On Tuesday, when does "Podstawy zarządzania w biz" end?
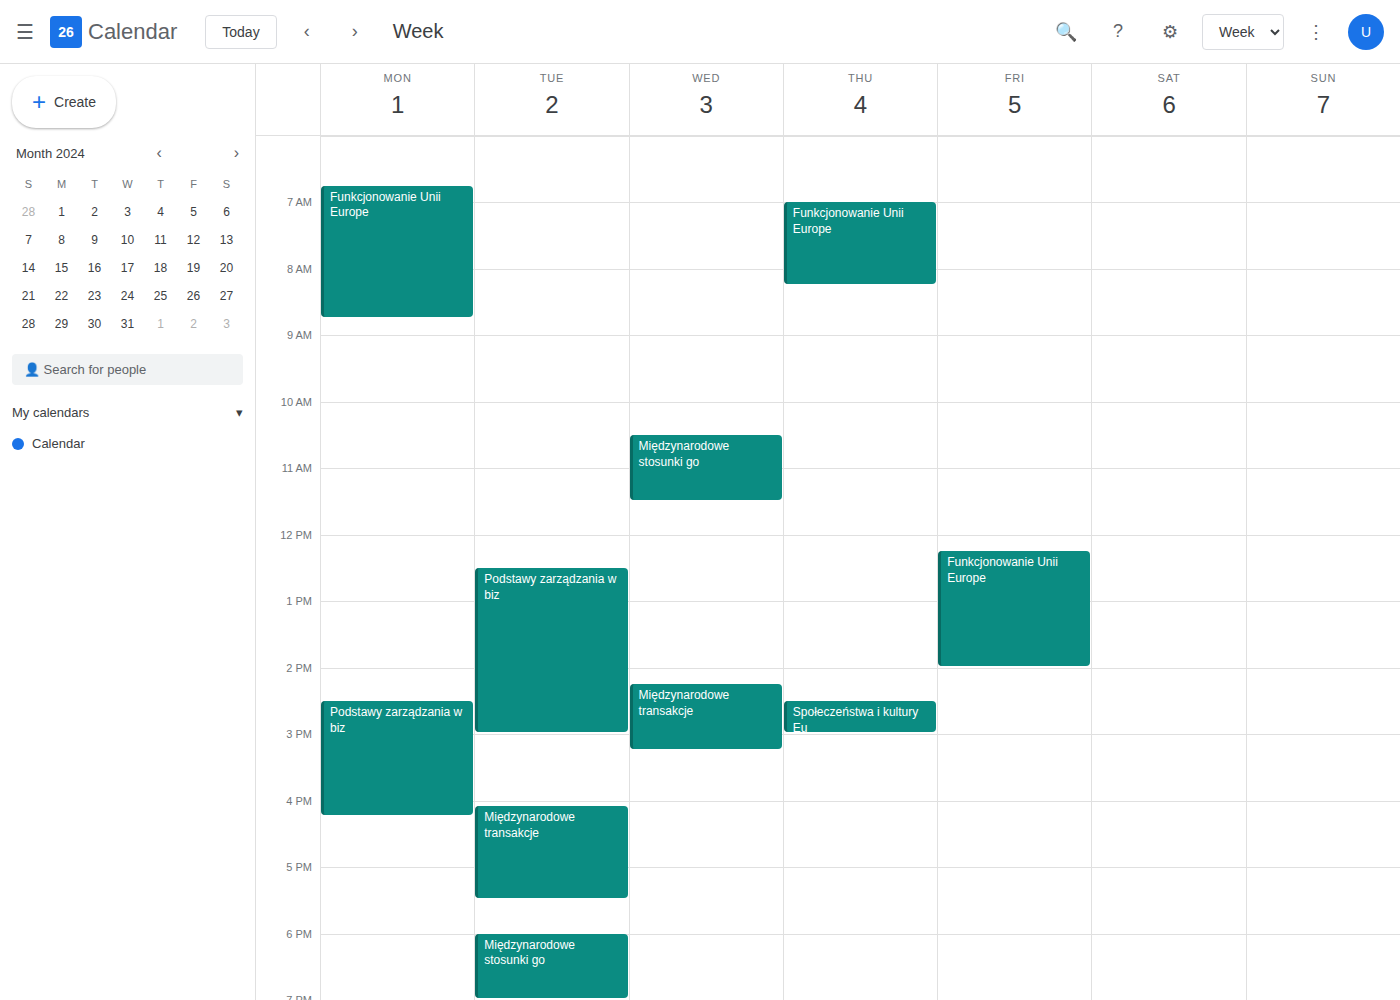
3:00 PM